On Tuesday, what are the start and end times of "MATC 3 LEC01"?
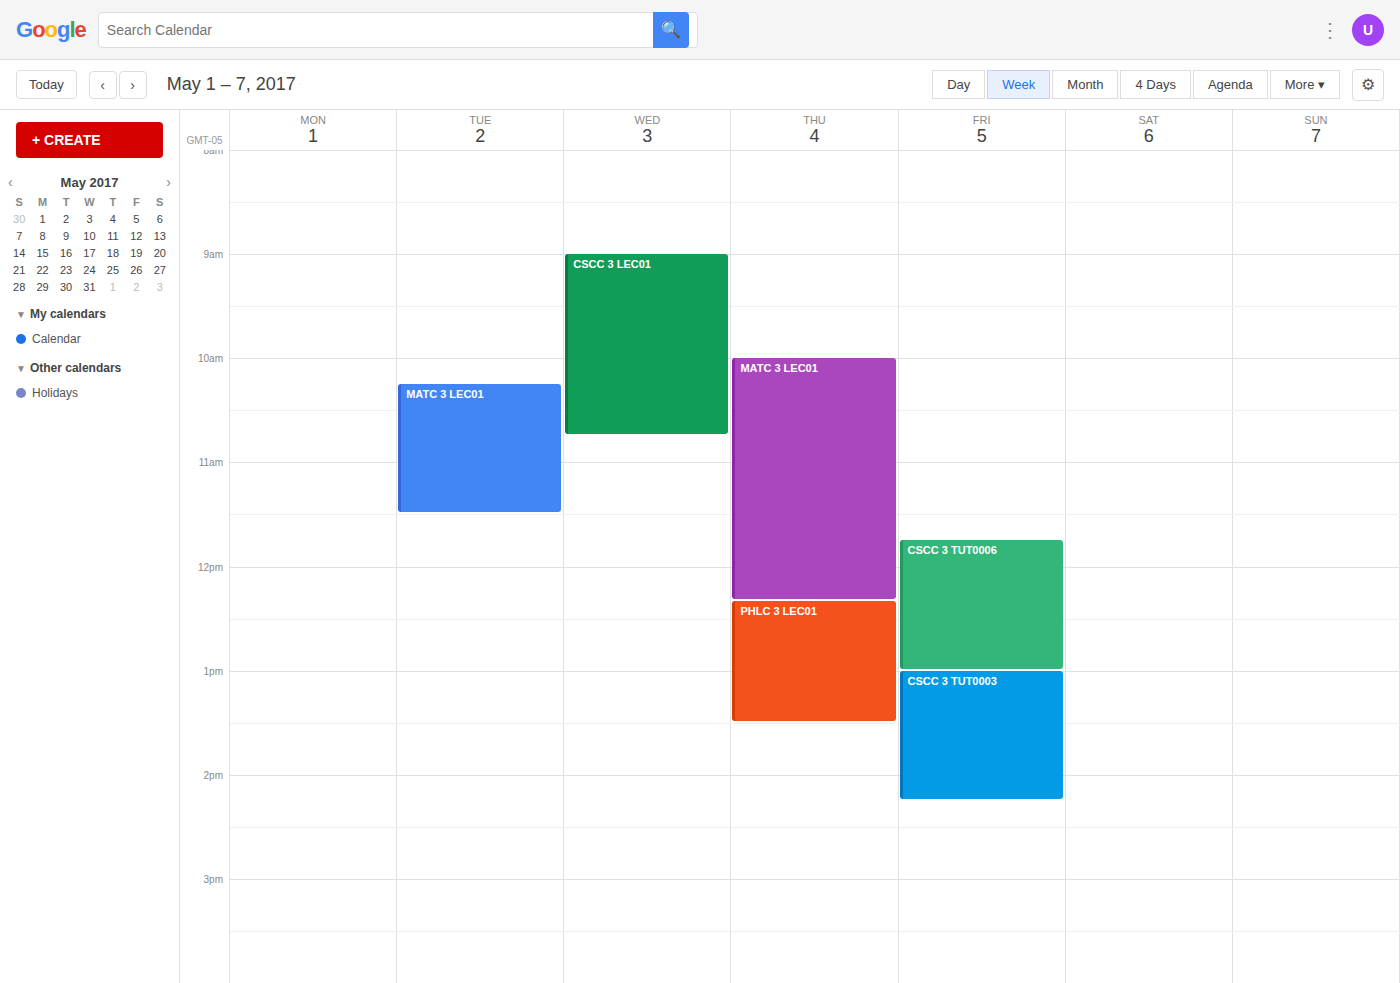
10:15 AM to 11:30 AM